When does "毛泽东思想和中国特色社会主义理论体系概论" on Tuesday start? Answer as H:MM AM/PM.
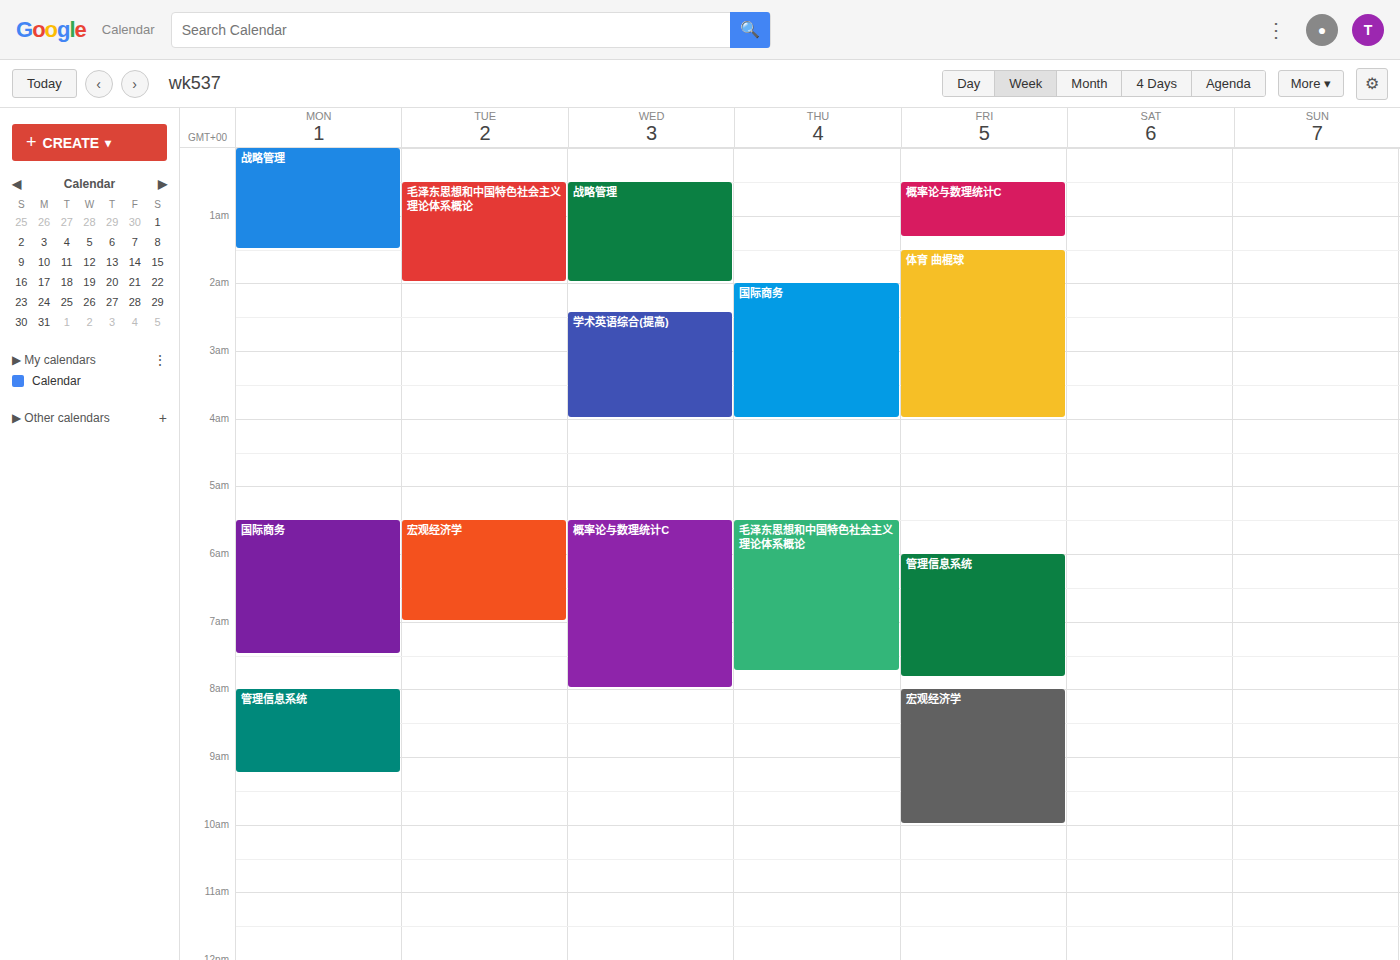
12:30 AM